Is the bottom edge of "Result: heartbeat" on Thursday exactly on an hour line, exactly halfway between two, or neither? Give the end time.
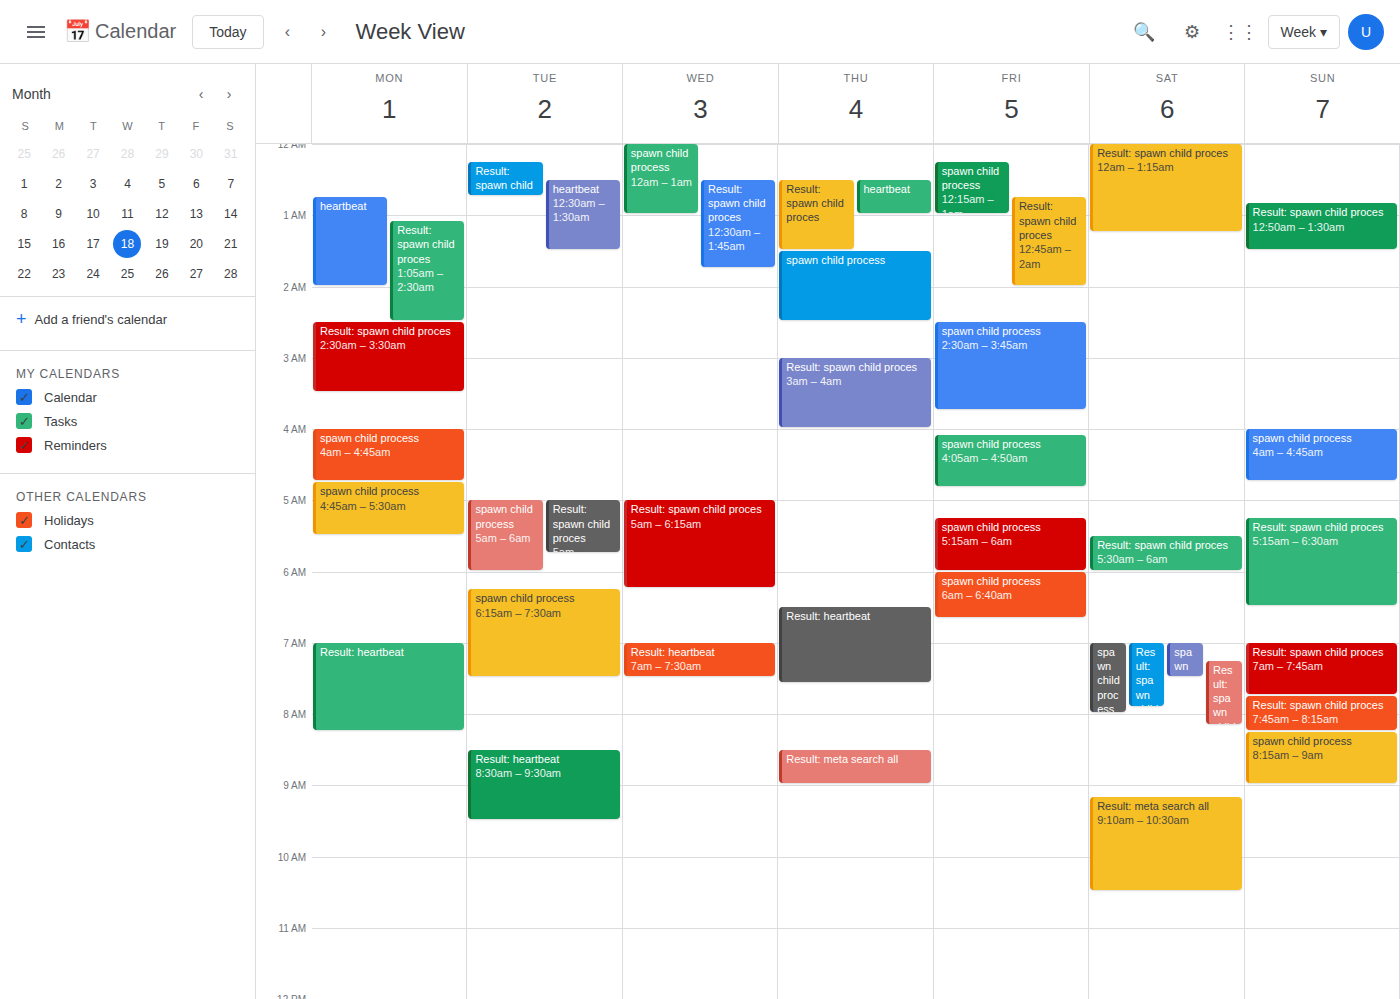
7:35 AM -- neither: 35 minutes below the 7 AM line and 25 minutes above the 8 AM line.